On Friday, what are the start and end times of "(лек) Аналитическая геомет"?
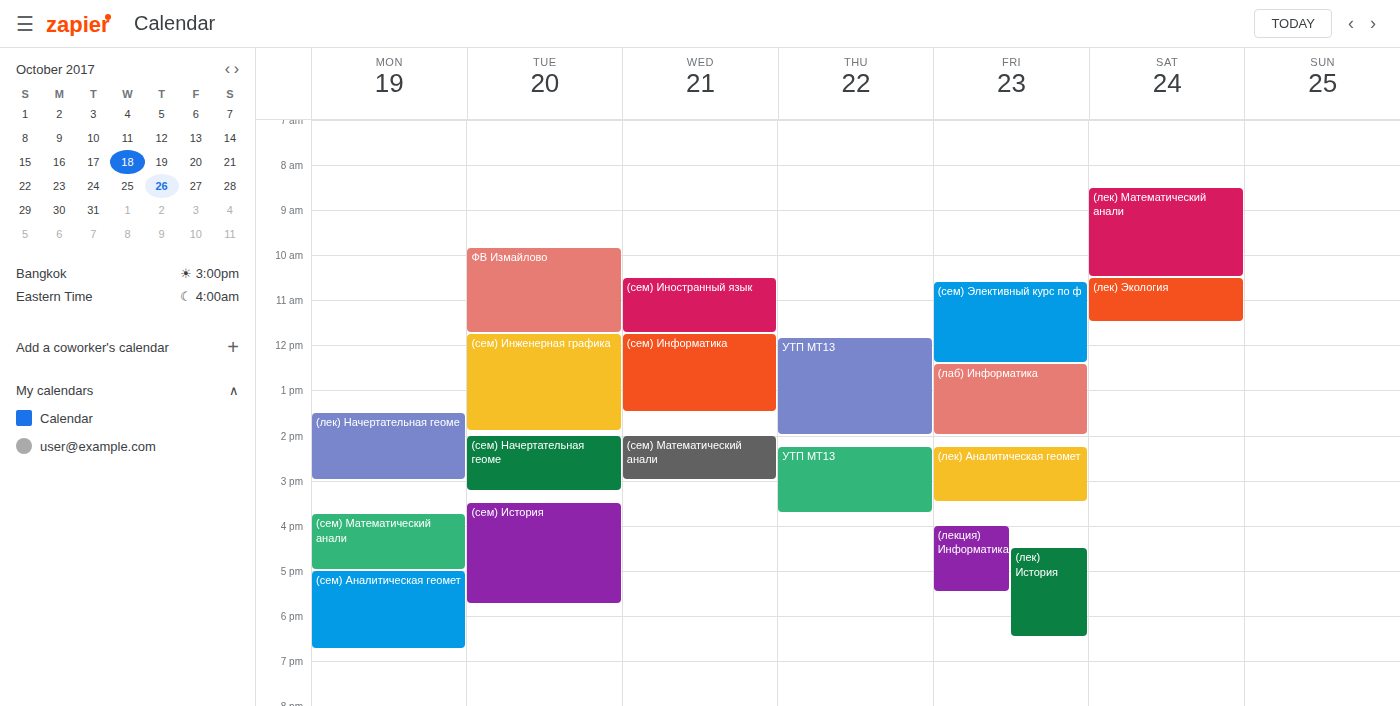
2:15 PM to 3:30 PM